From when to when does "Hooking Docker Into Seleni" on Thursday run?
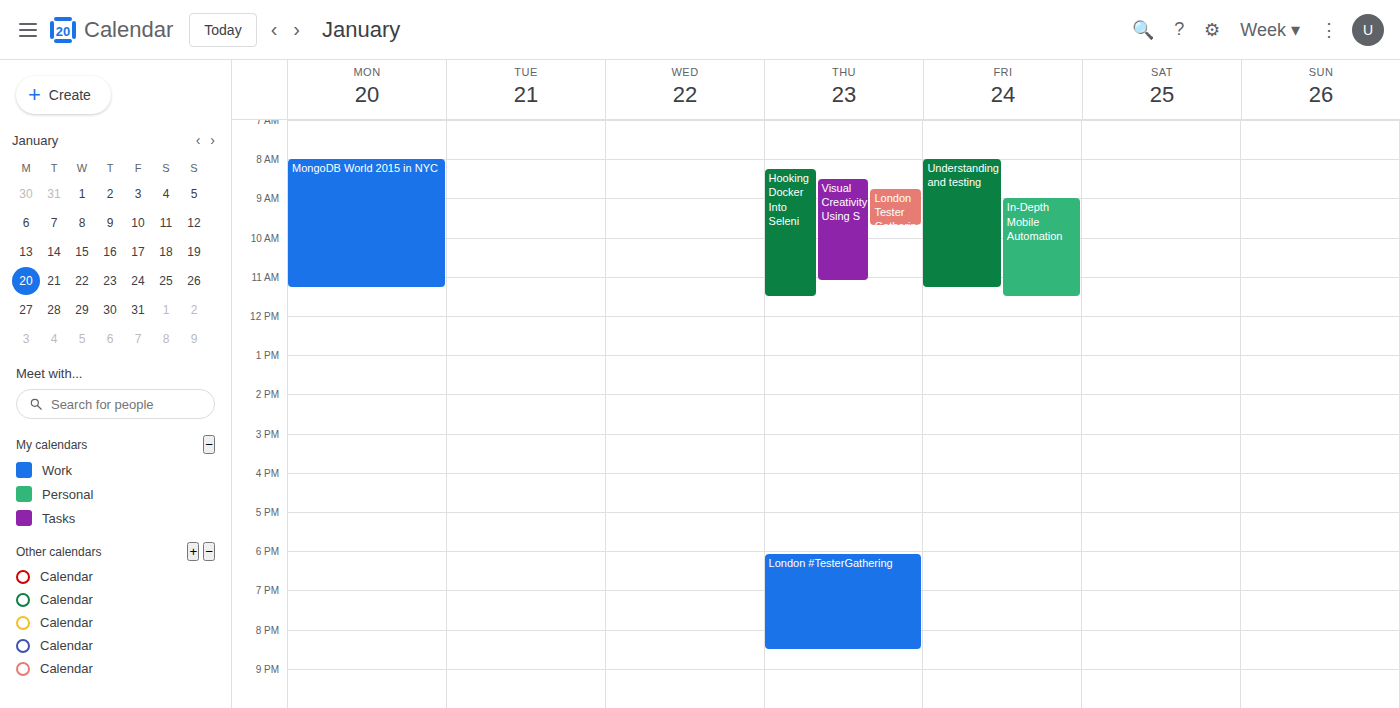
08:15 to 11:30